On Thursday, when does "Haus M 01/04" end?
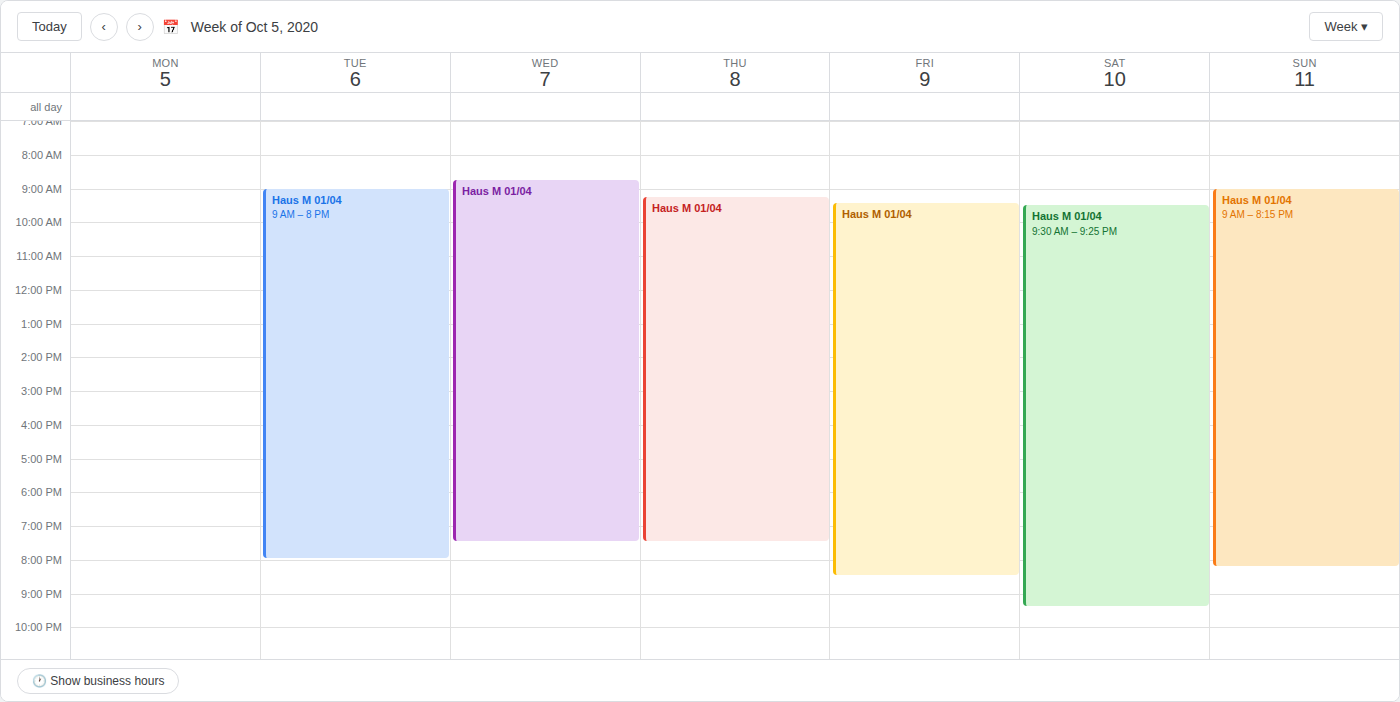
7:30 PM